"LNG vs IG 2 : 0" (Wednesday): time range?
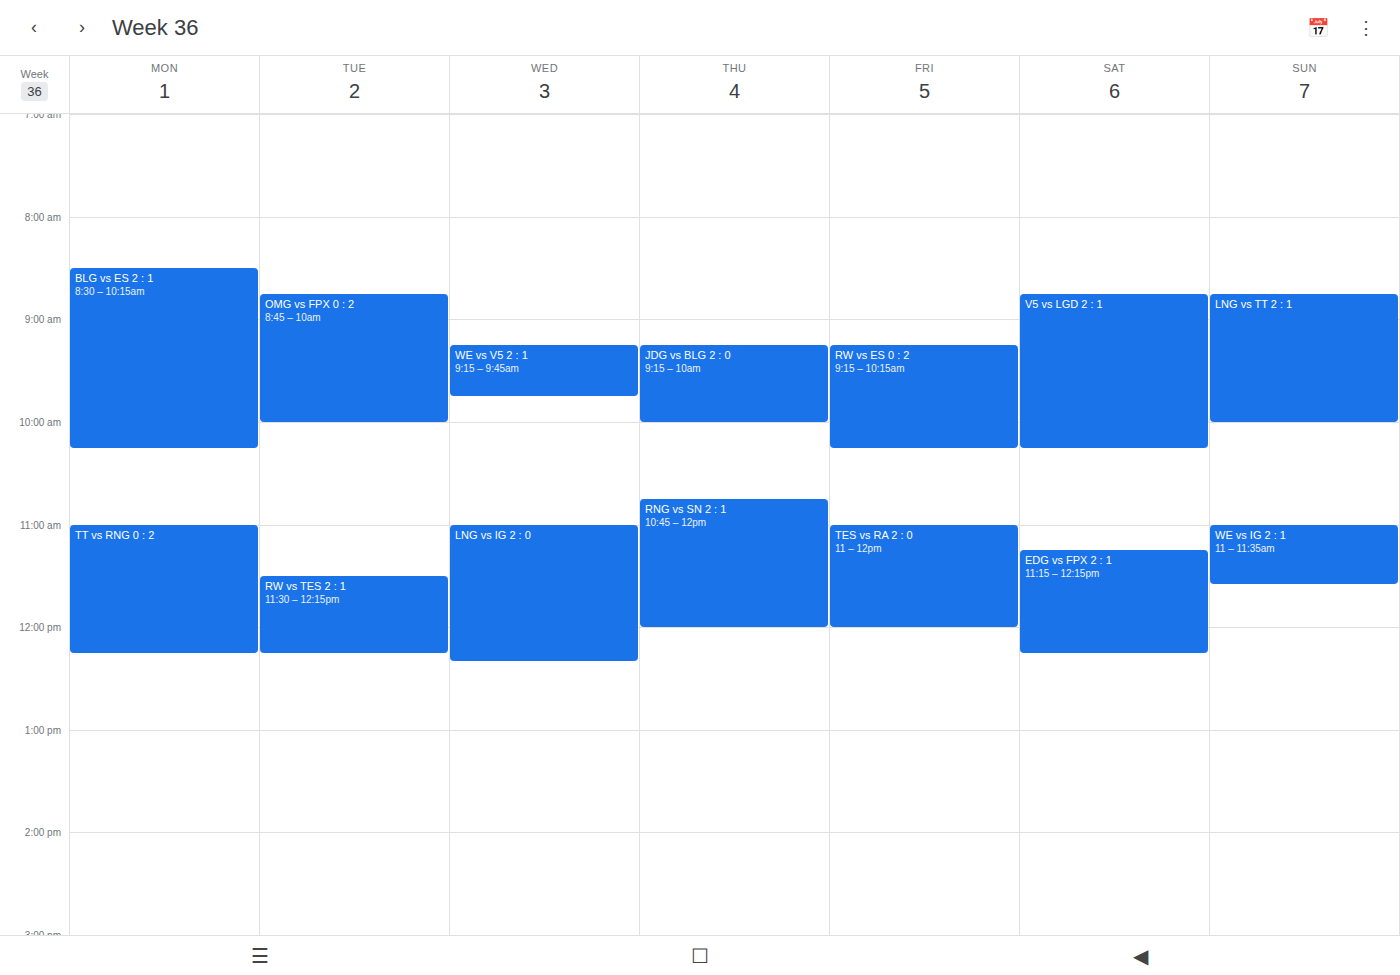
11:00 AM to 12:20 PM